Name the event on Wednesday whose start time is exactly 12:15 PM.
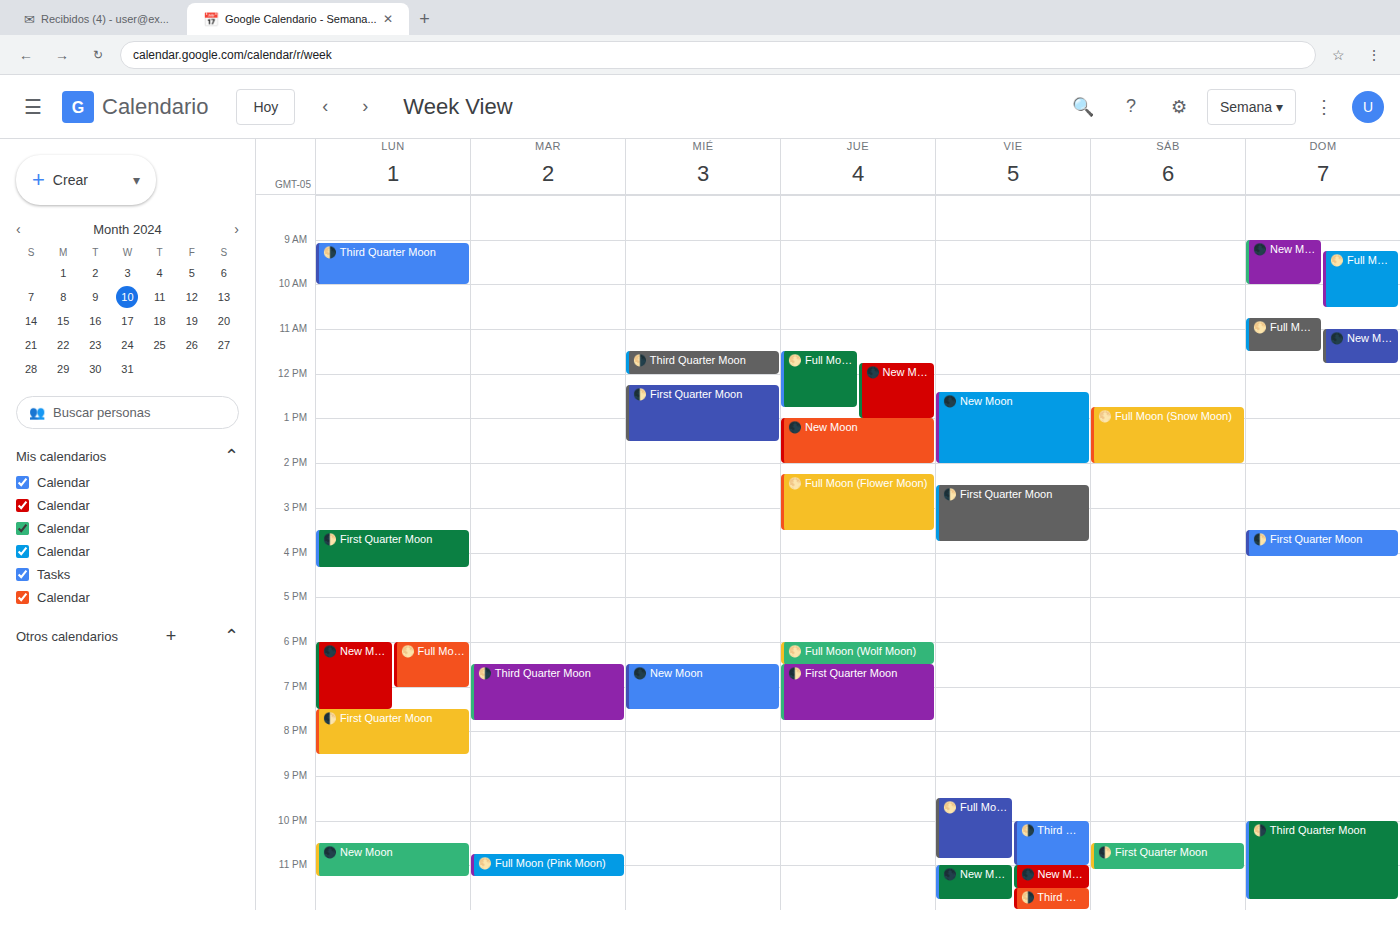
"🌓 First Quarter Moon"